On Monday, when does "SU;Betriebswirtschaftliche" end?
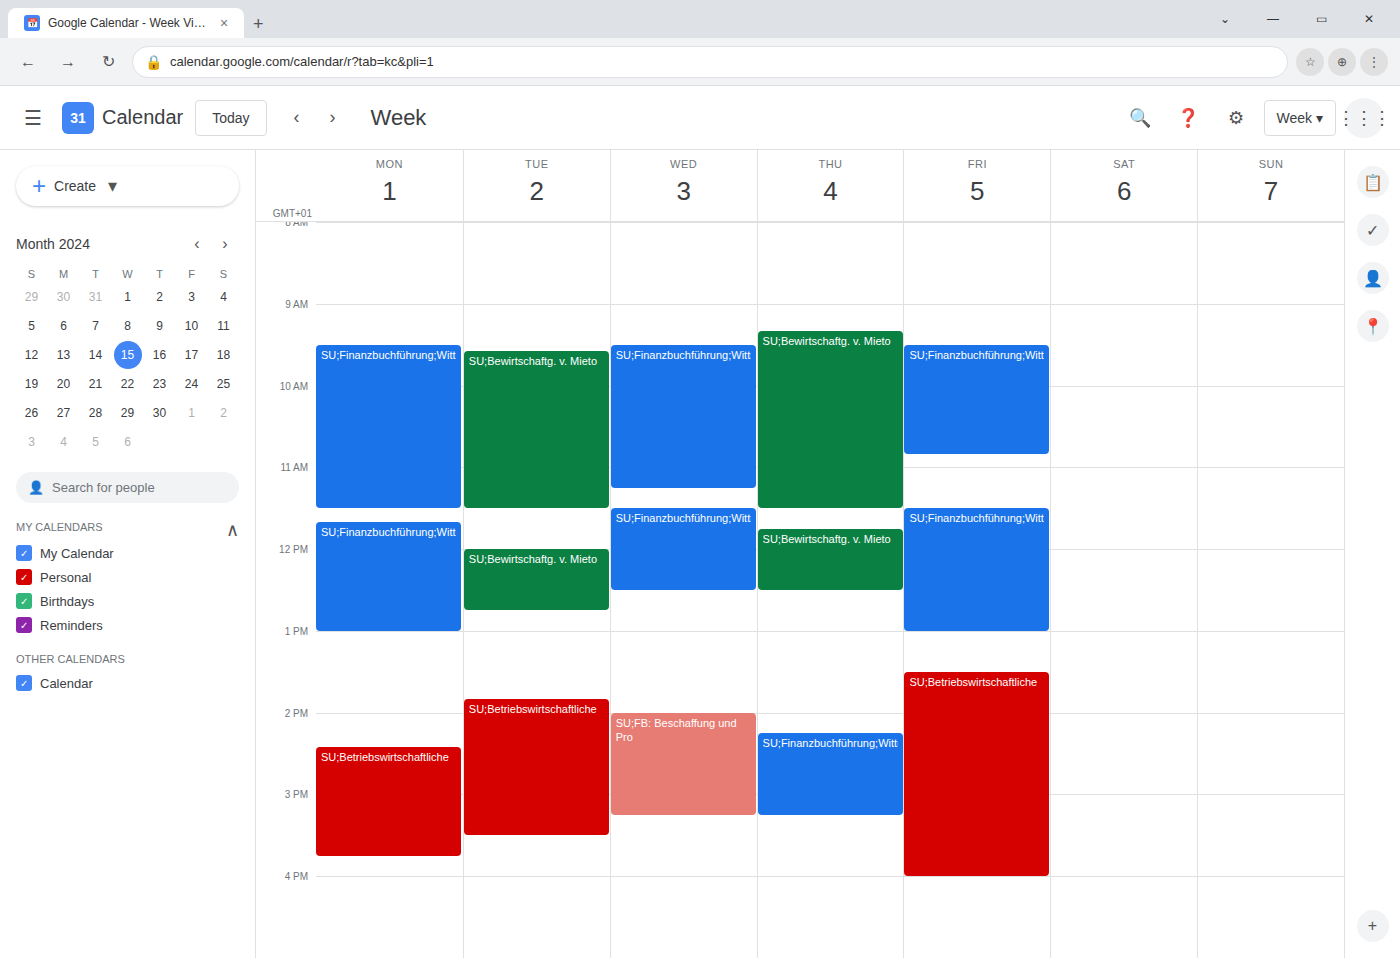
15:45